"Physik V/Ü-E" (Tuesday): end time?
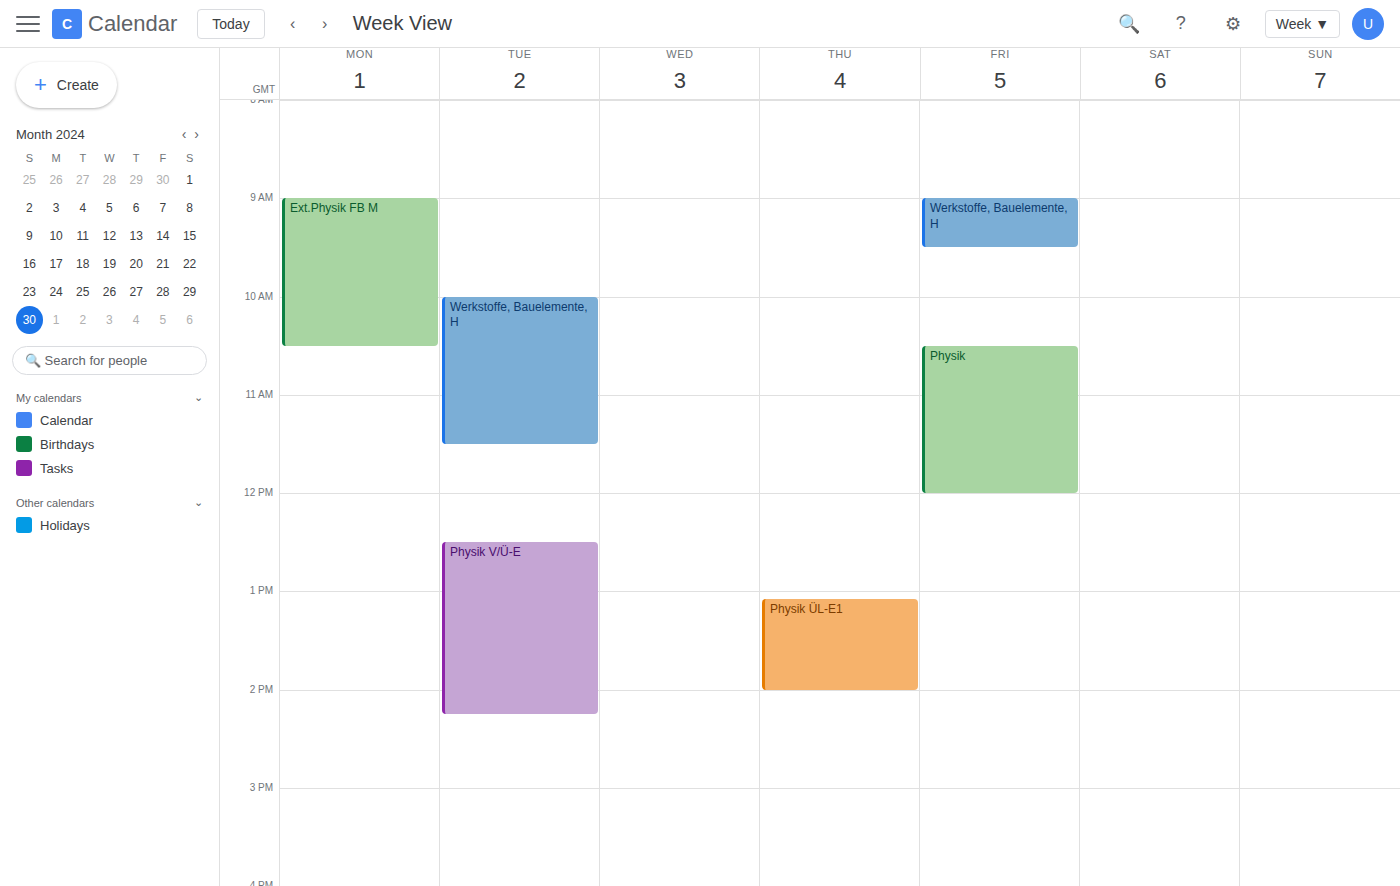
2:15 PM